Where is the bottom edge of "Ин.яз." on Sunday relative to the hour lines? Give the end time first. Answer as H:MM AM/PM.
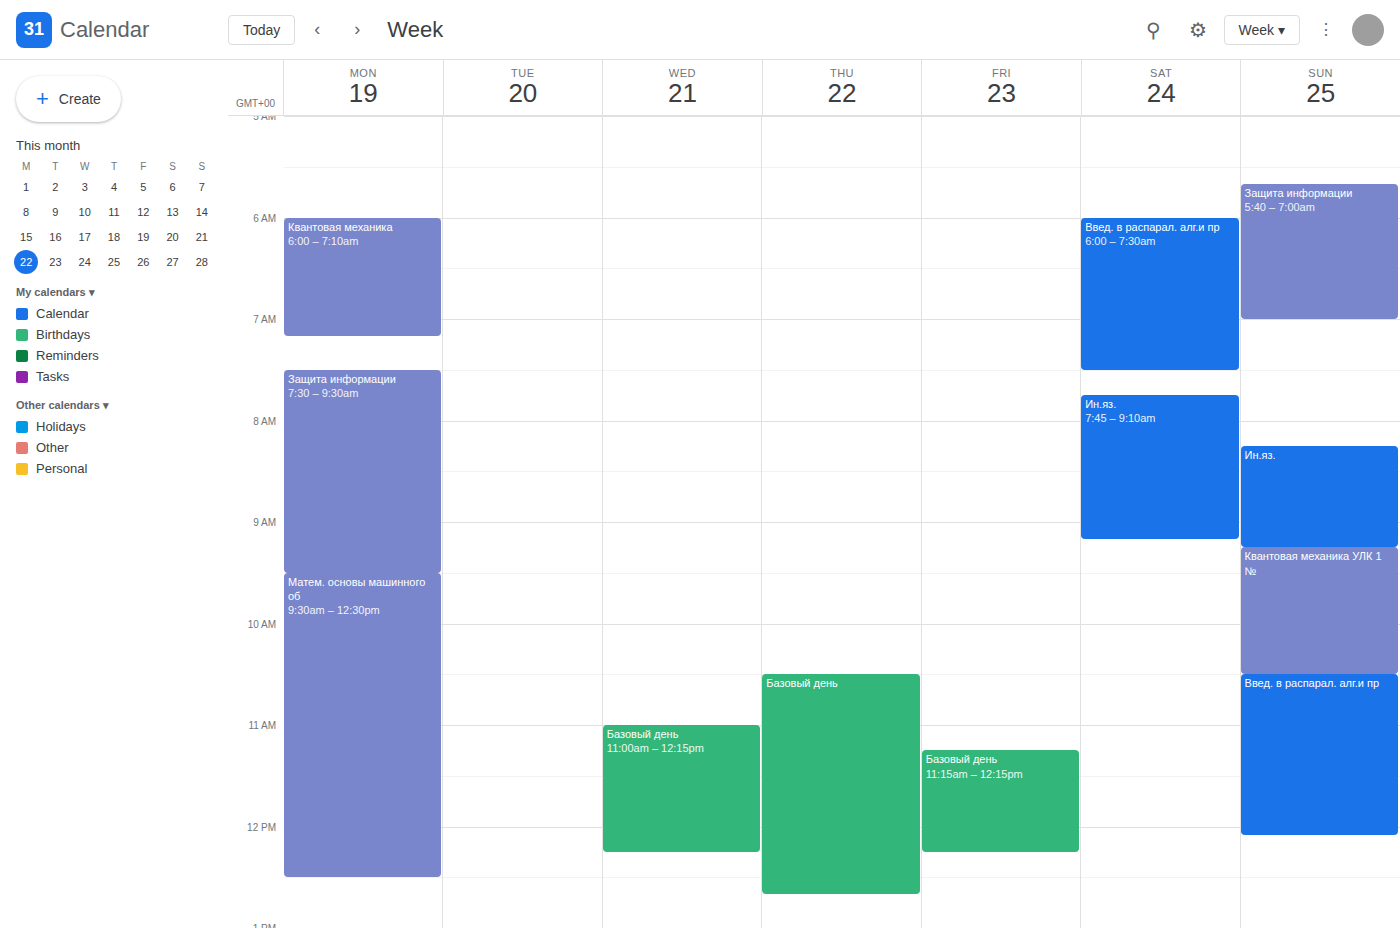
9:15 AM -- neither: a quarter of the way from the 9 AM line to the 10 AM line.